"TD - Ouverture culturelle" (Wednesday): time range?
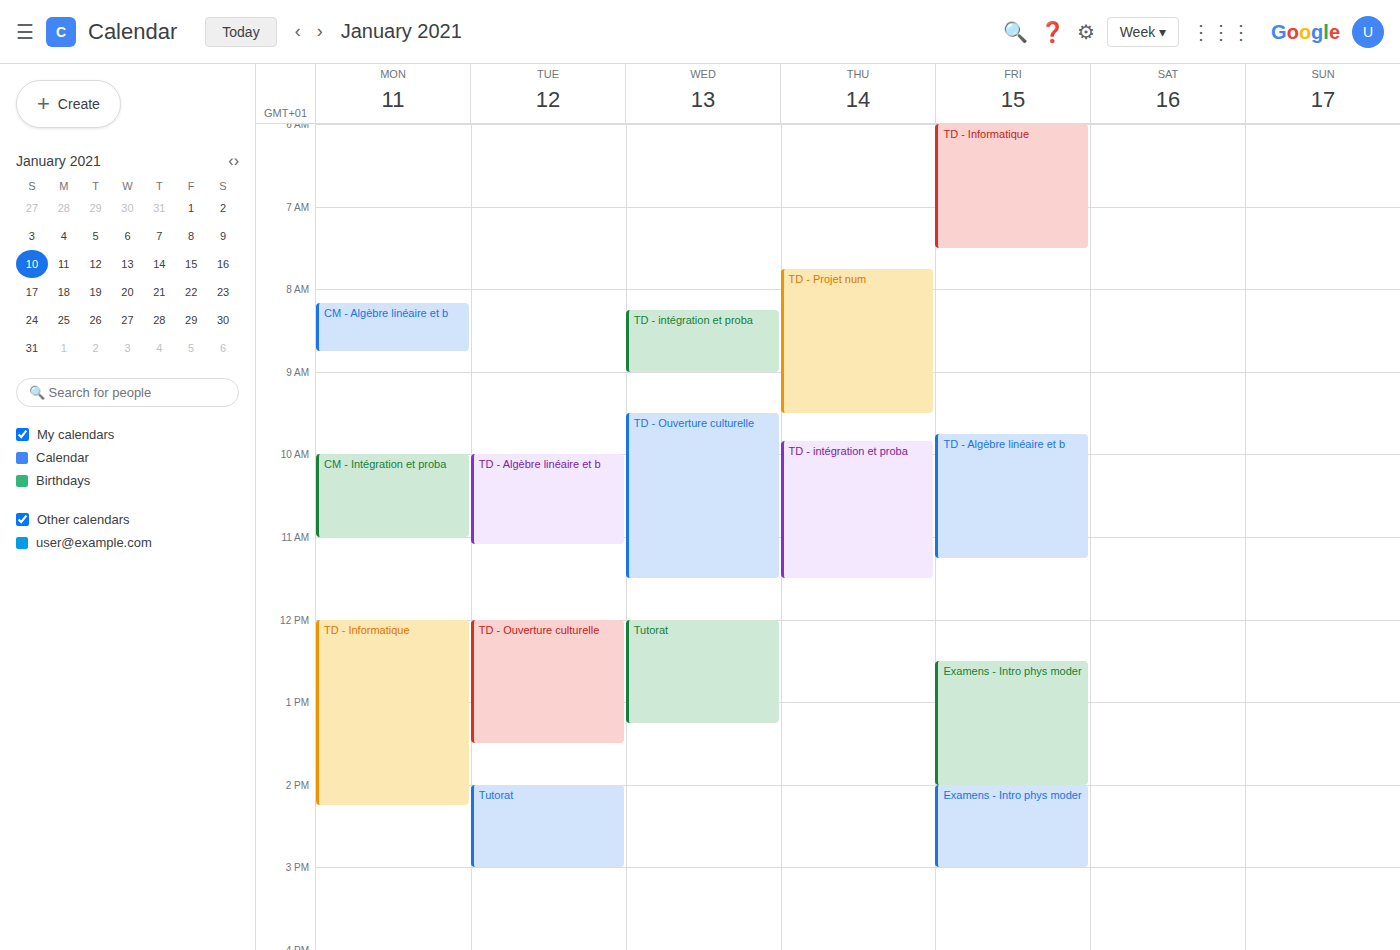
9:30 AM to 11:30 AM